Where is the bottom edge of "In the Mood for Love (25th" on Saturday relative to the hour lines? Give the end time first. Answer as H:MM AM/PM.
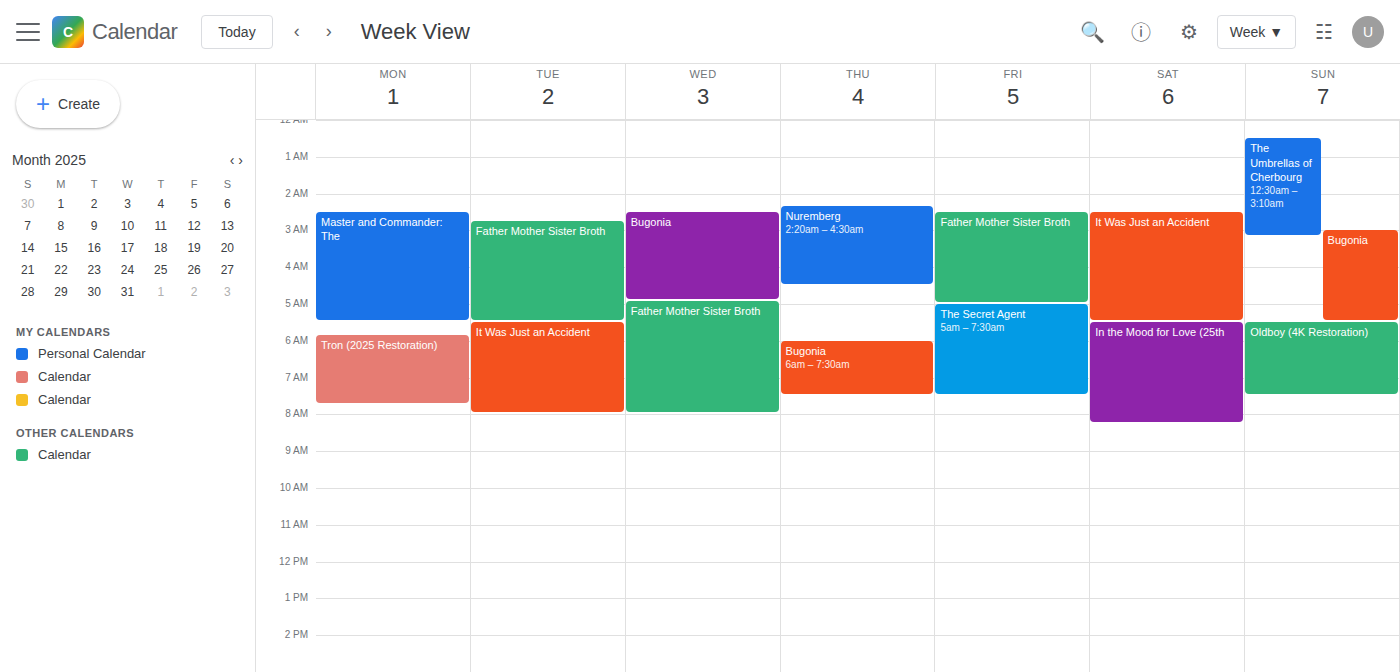
8:15 AM -- neither: a quarter of the way from the 8 AM line to the 9 AM line.